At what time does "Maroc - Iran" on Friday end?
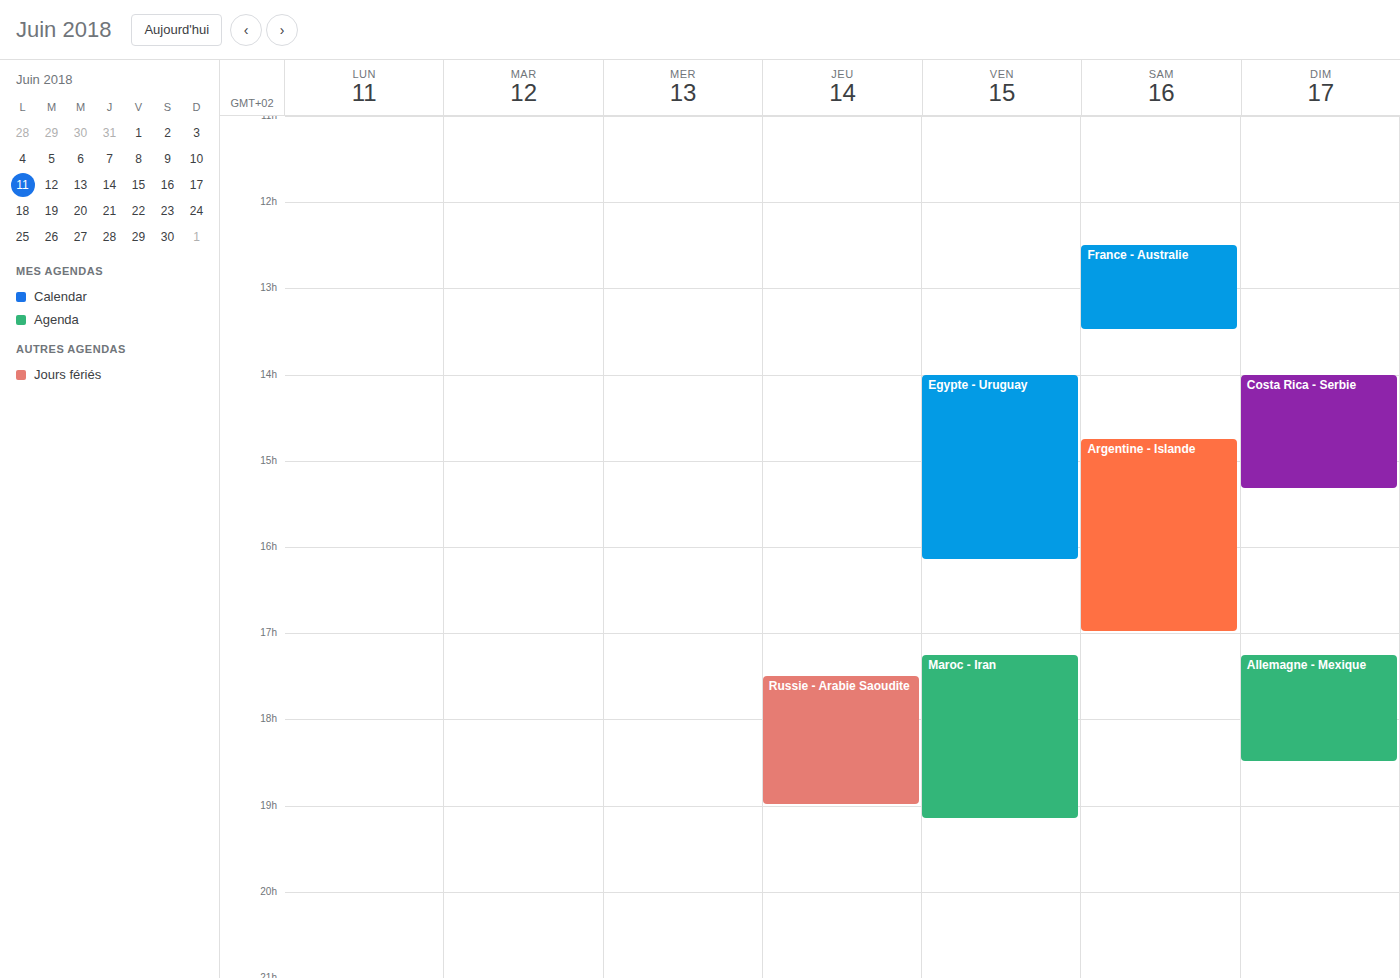
7:10 PM